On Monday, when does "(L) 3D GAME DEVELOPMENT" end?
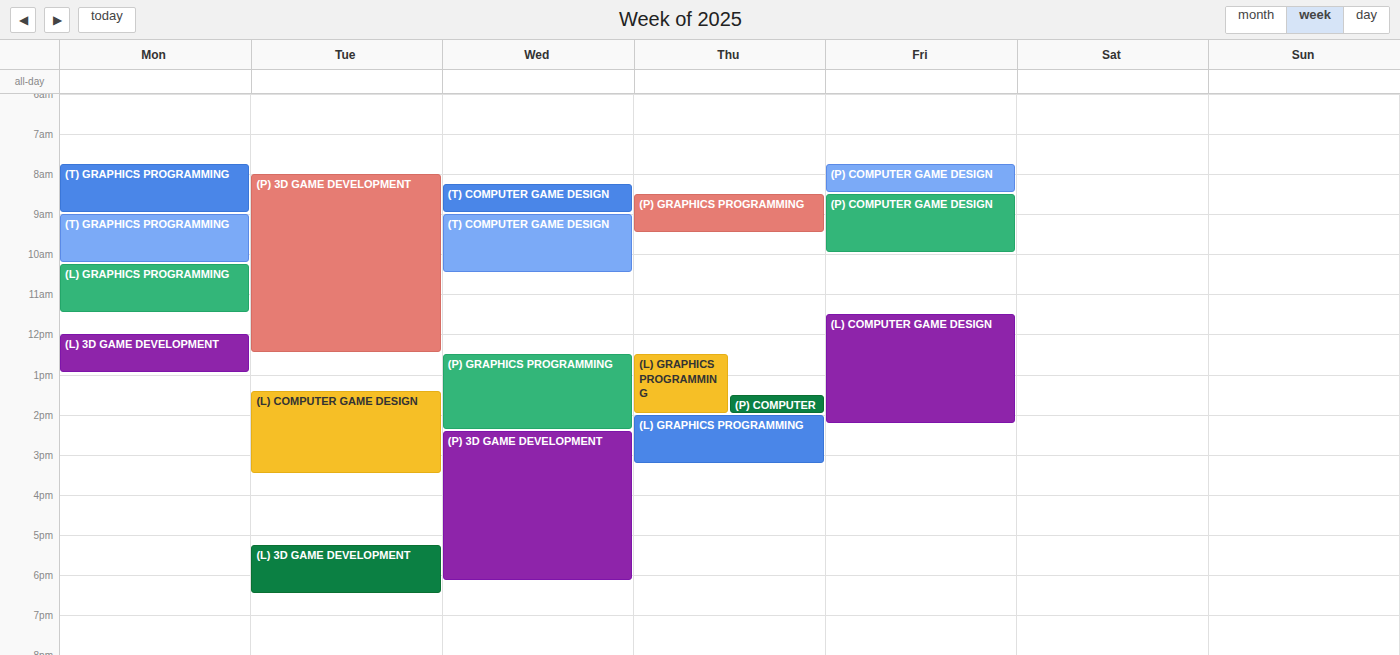
1:00 PM